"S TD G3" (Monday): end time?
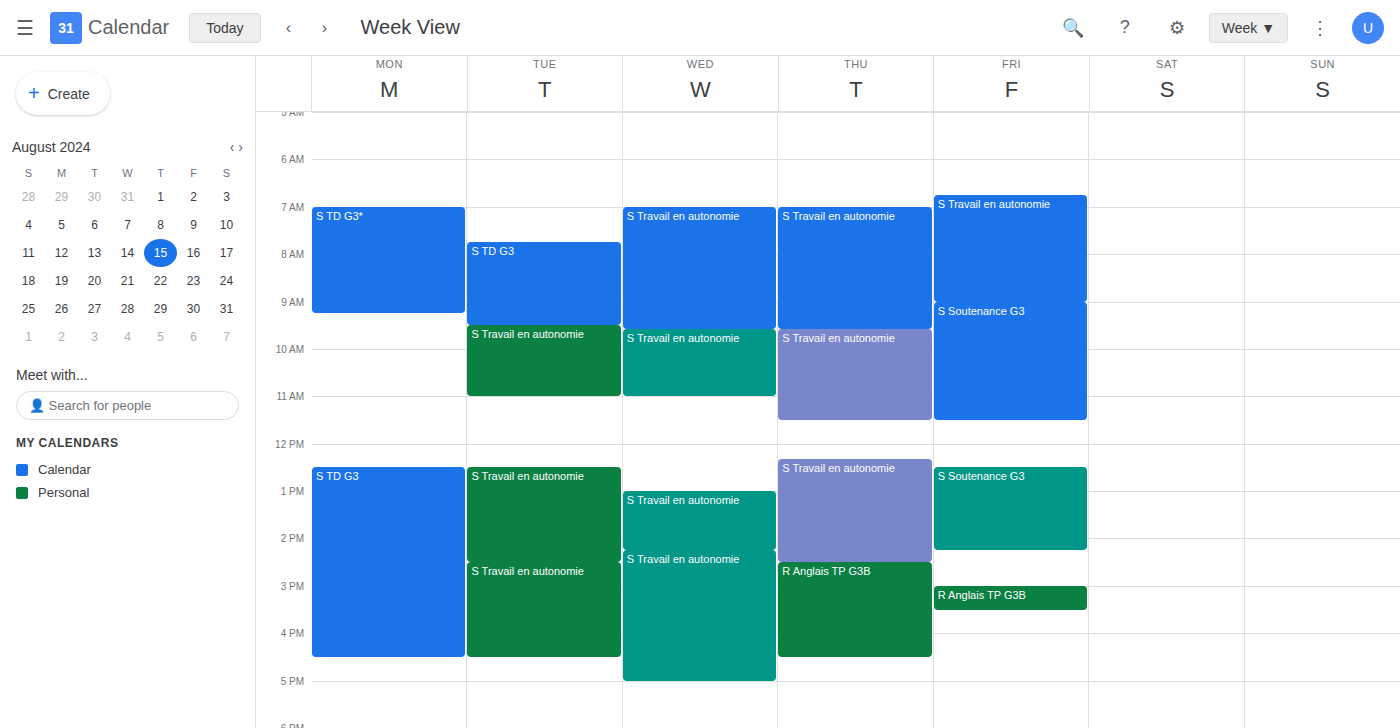
4:30 PM